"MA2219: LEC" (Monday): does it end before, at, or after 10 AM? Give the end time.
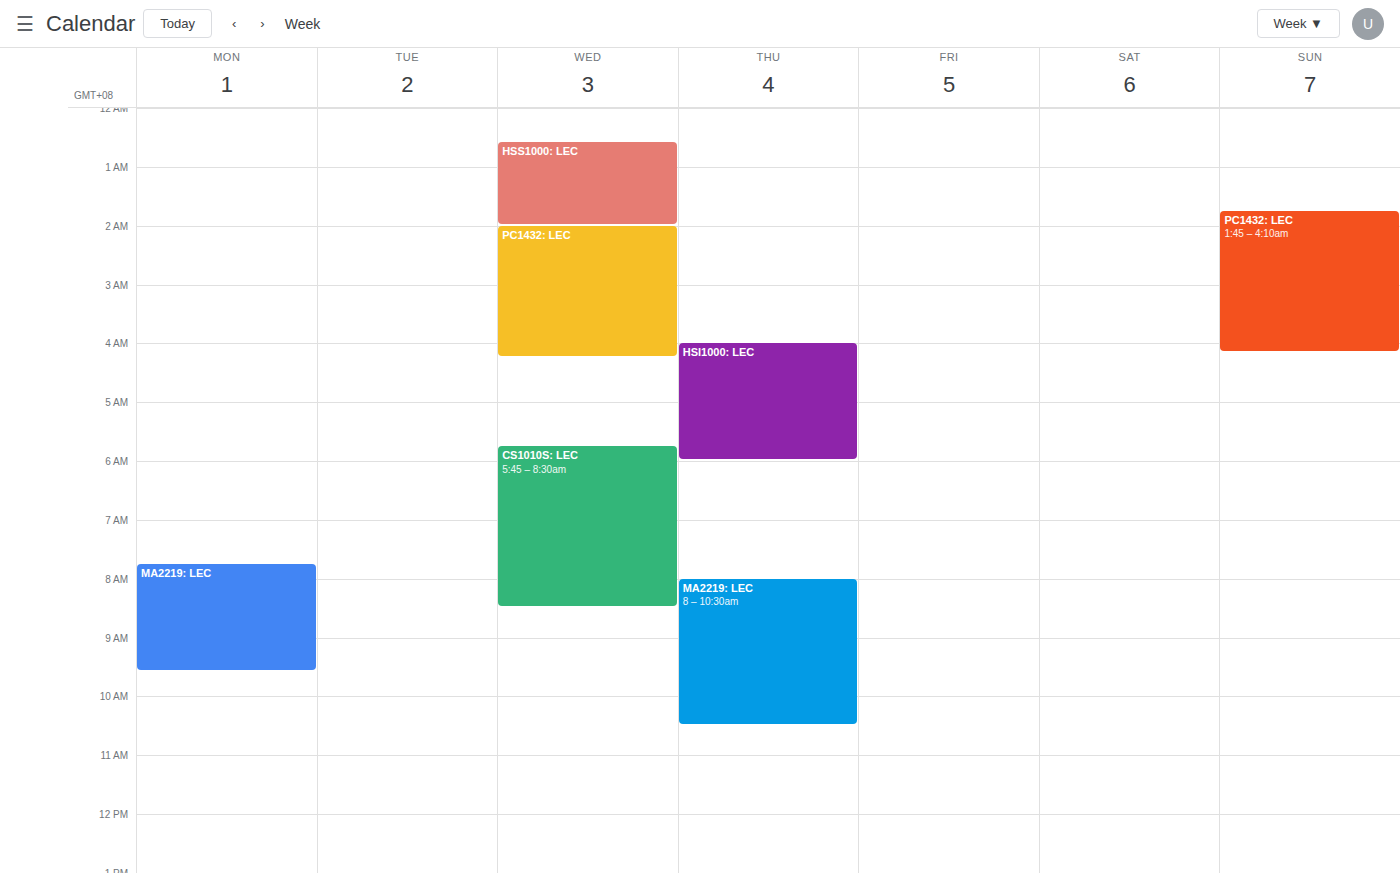
9:35 AM -- before 10 AM, 25 minutes above the 10 AM line.